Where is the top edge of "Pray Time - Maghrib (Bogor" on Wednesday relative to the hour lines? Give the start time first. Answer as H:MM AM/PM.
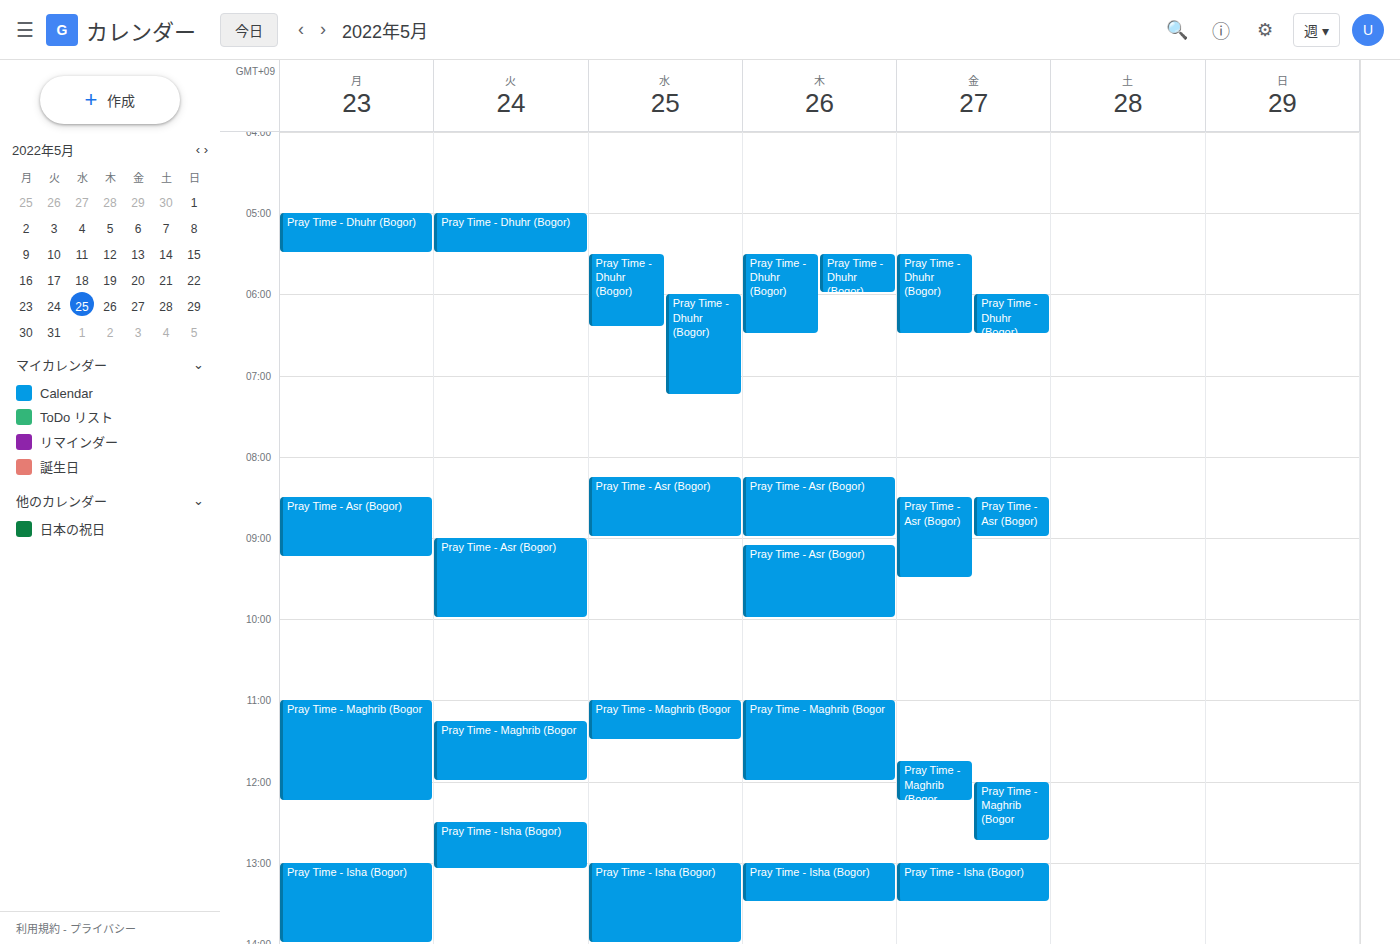
11:00 AM -- exactly on the 11 AM line.